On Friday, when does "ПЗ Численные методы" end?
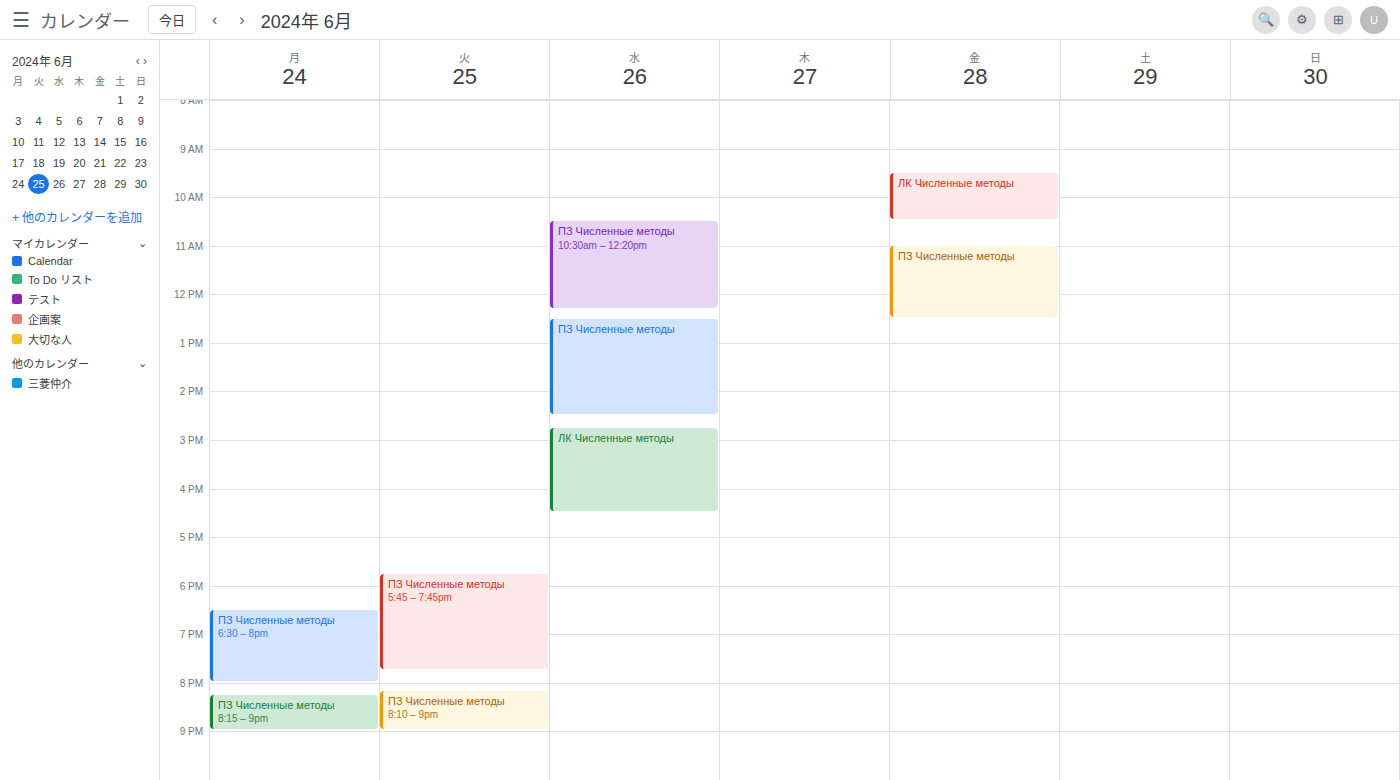
12:30 PM